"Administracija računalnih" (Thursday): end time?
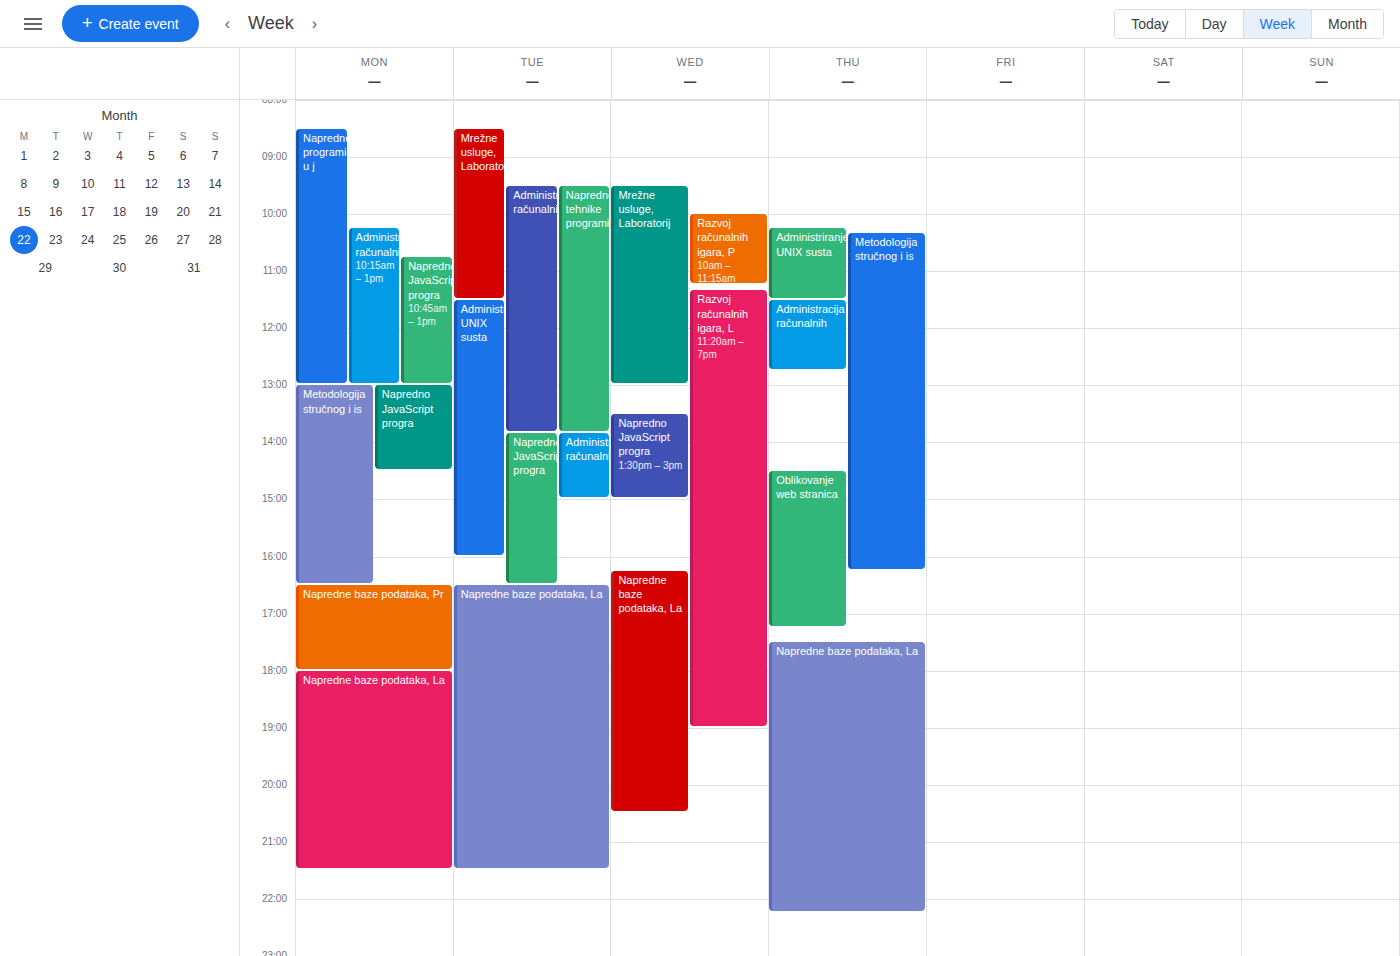
12:45 PM